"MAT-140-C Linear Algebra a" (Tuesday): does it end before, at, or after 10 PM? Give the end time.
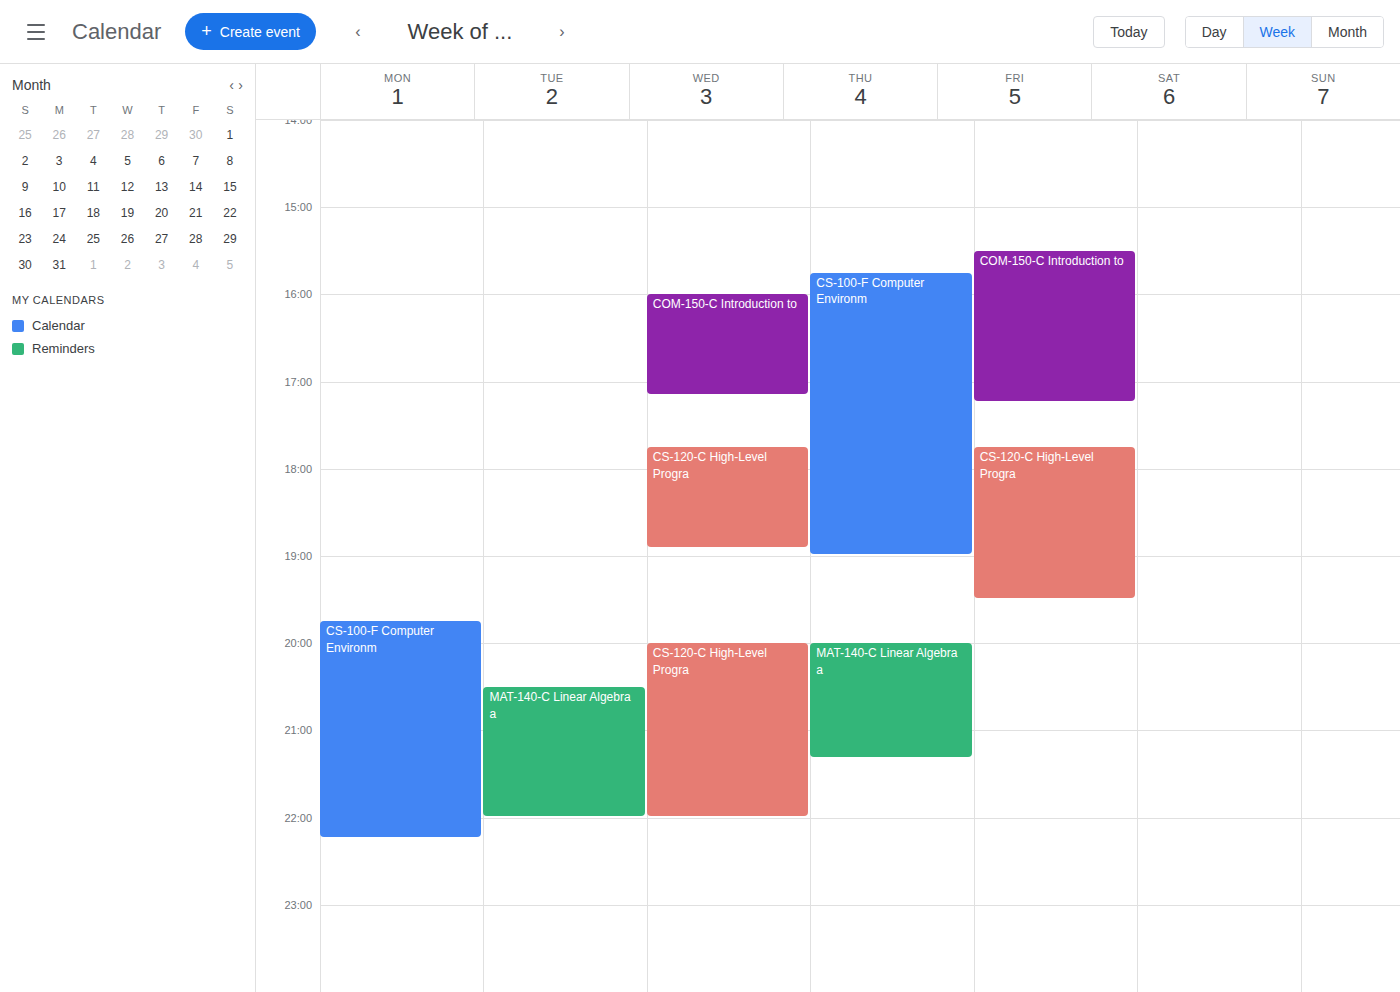
10:00 PM -- exactly at 10 PM, on the 10 PM line.